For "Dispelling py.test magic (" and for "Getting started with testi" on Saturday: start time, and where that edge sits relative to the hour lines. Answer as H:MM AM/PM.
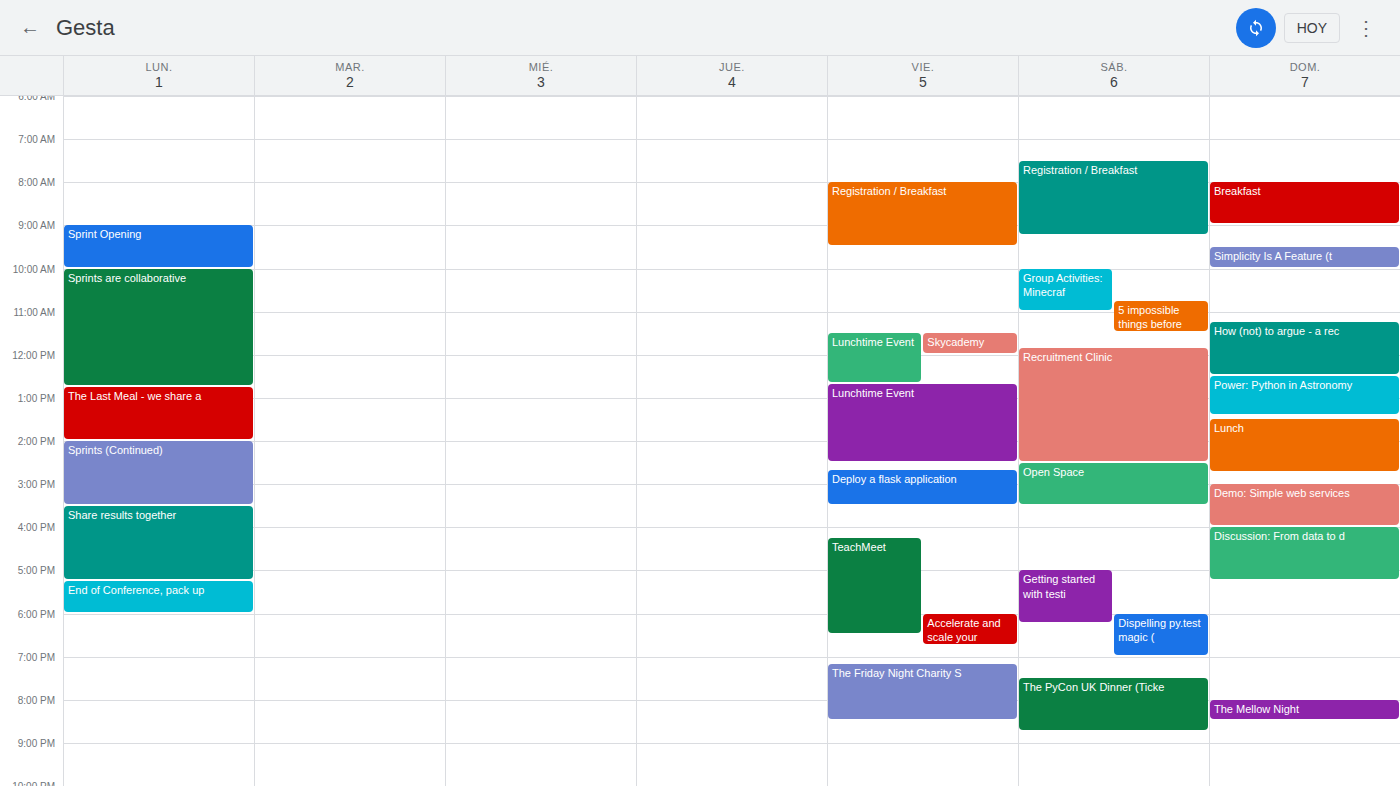
"Dispelling py.test magic (": 6:00 PM, exactly on the 6 PM line. "Getting started with testi": 5:00 PM, exactly on the 5 PM line.